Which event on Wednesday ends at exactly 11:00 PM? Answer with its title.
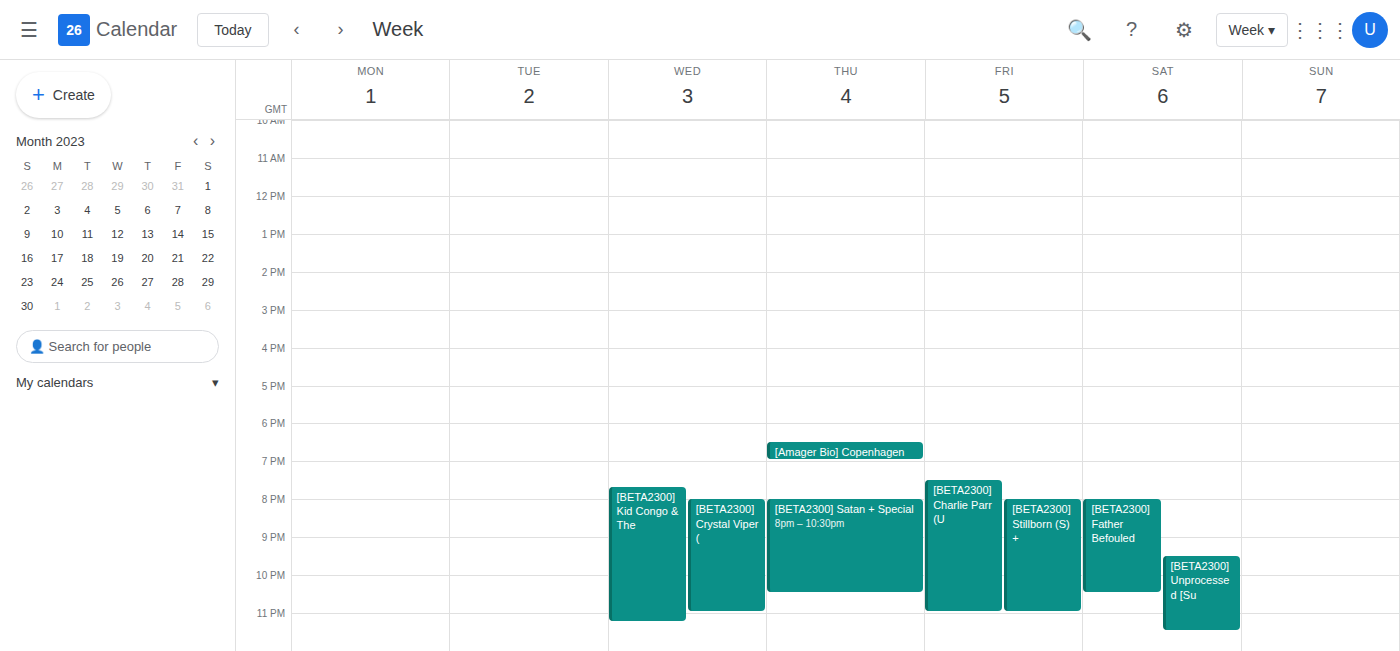
"[BETA2300] Crystal Viper ("